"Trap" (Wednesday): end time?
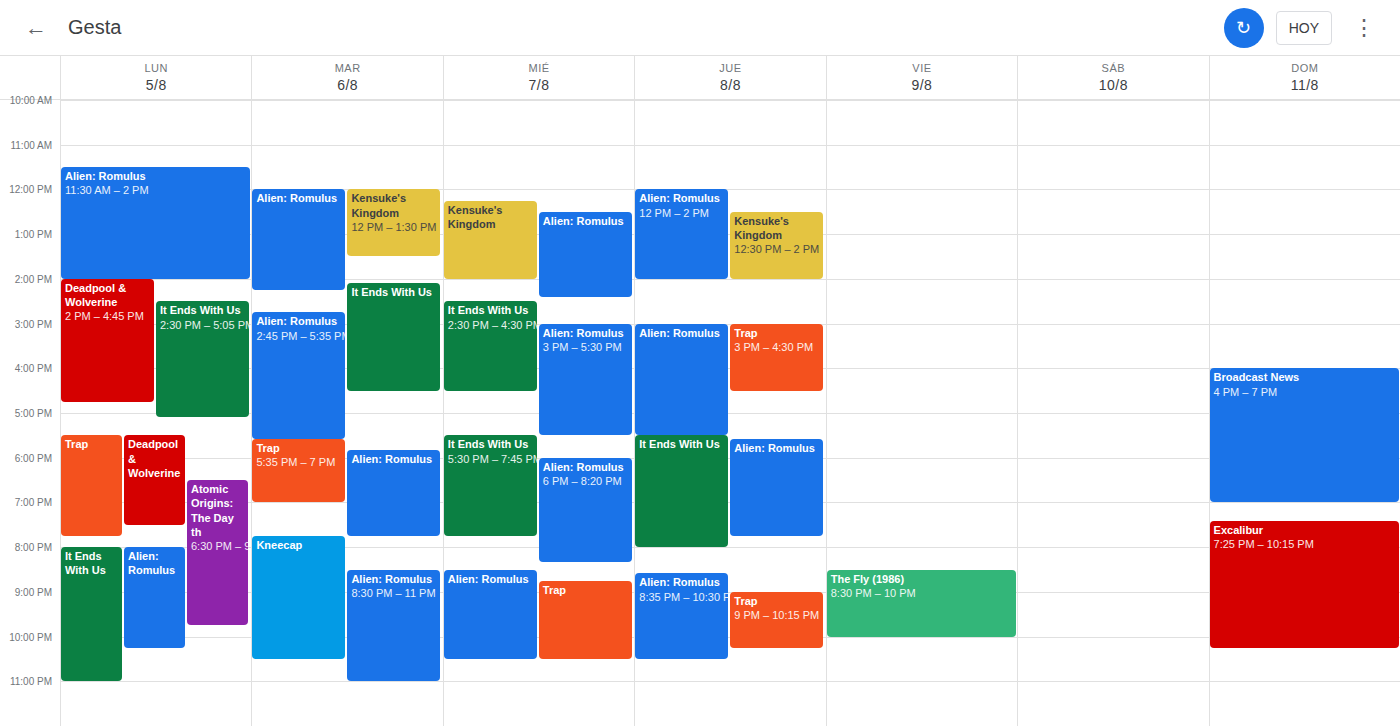
10:30 PM